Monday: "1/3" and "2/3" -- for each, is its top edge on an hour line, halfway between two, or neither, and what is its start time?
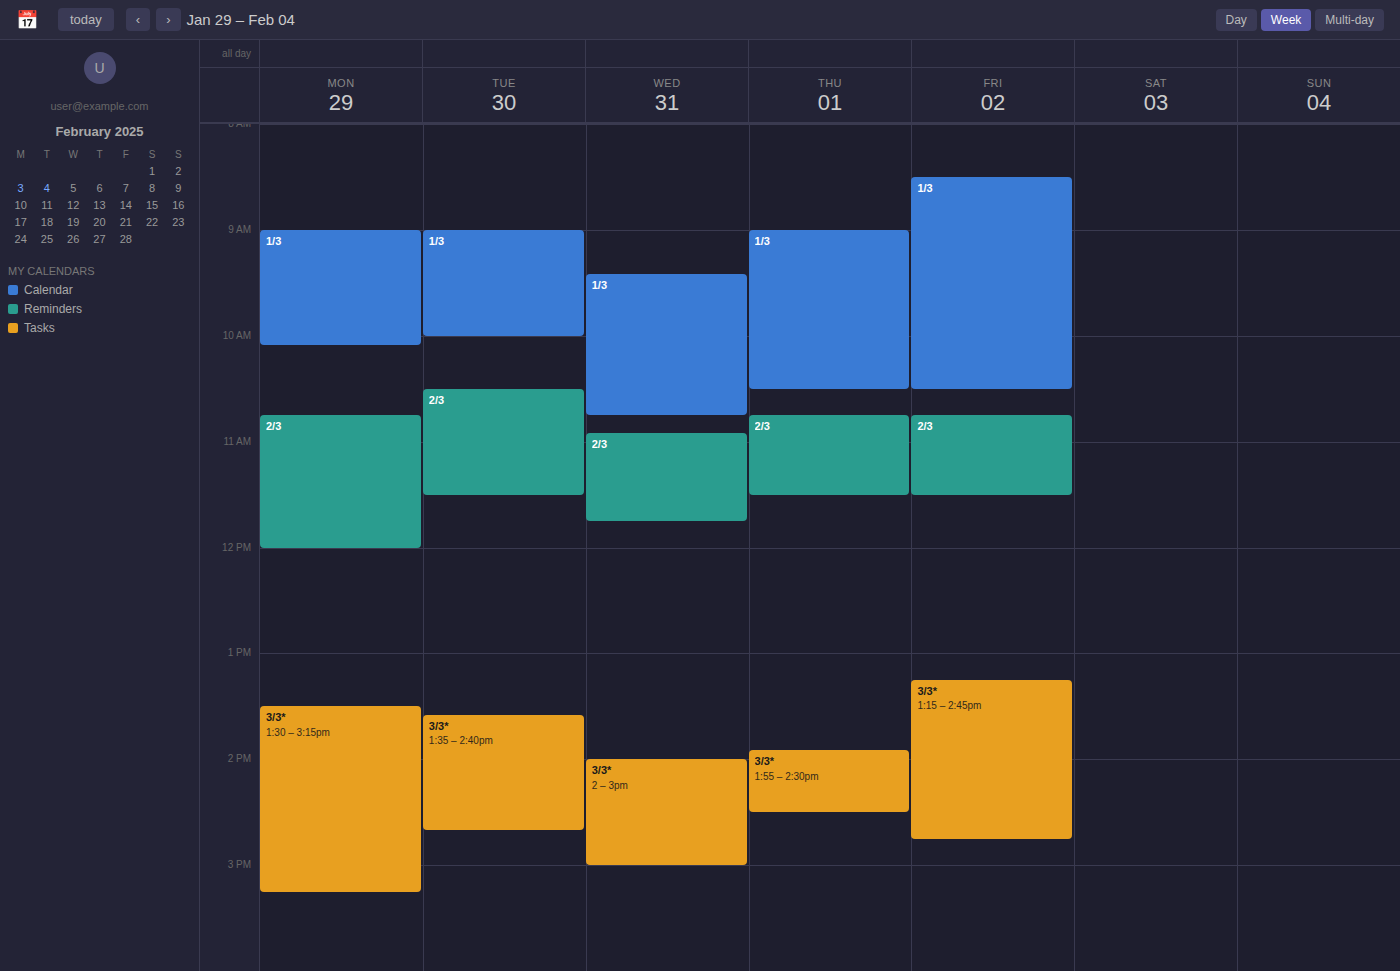
"1/3": 9:00 AM, exactly on the 9 AM line. "2/3": 10:45 AM, neither: three quarters of the way from the 10 AM line to the 11 AM line.